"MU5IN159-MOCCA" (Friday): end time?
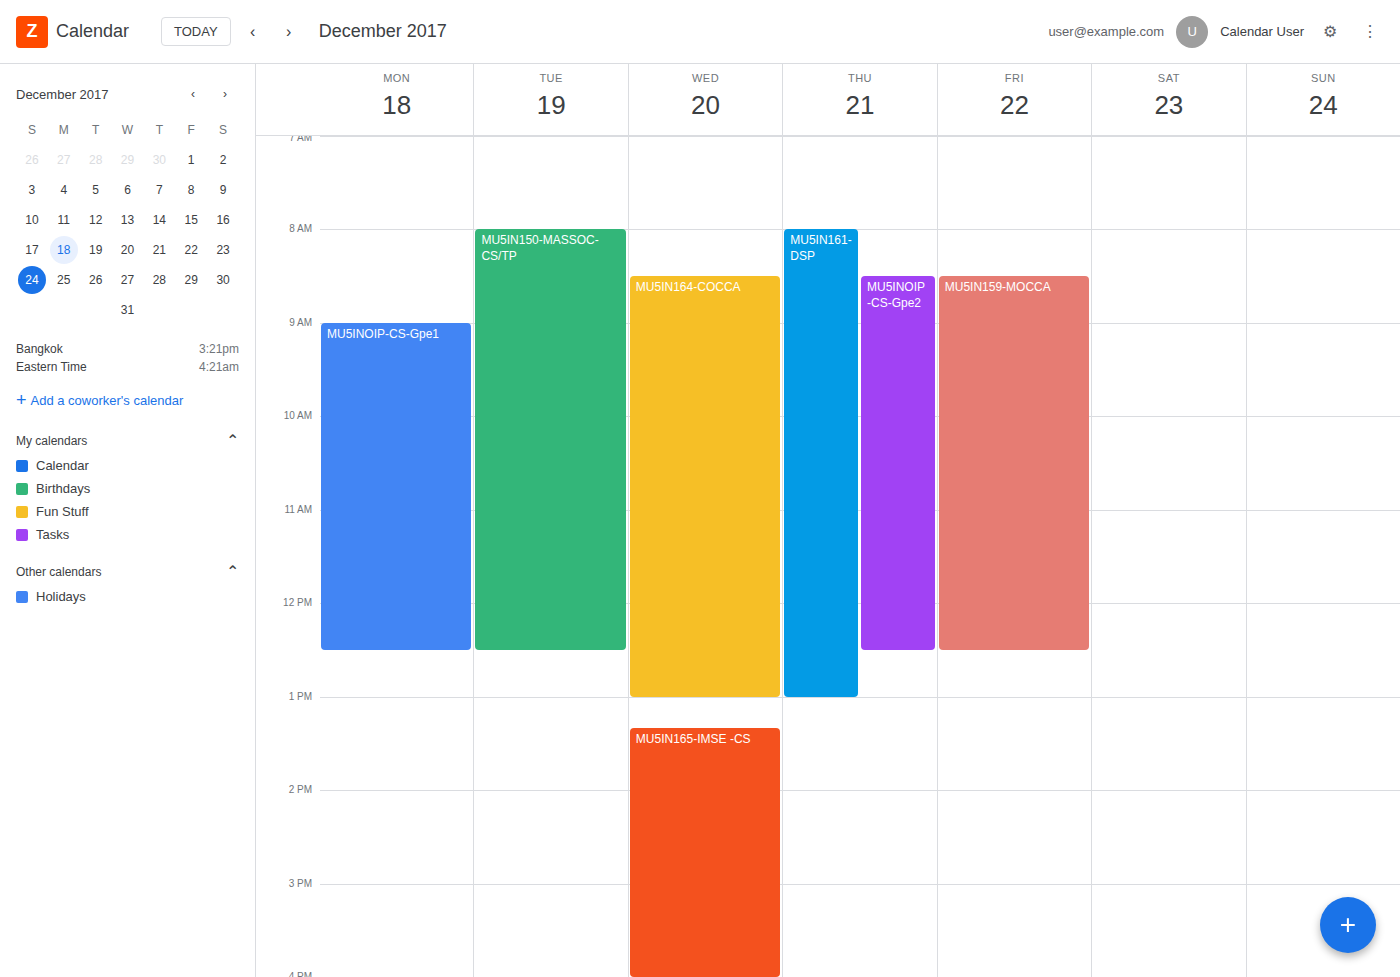
12:30 PM